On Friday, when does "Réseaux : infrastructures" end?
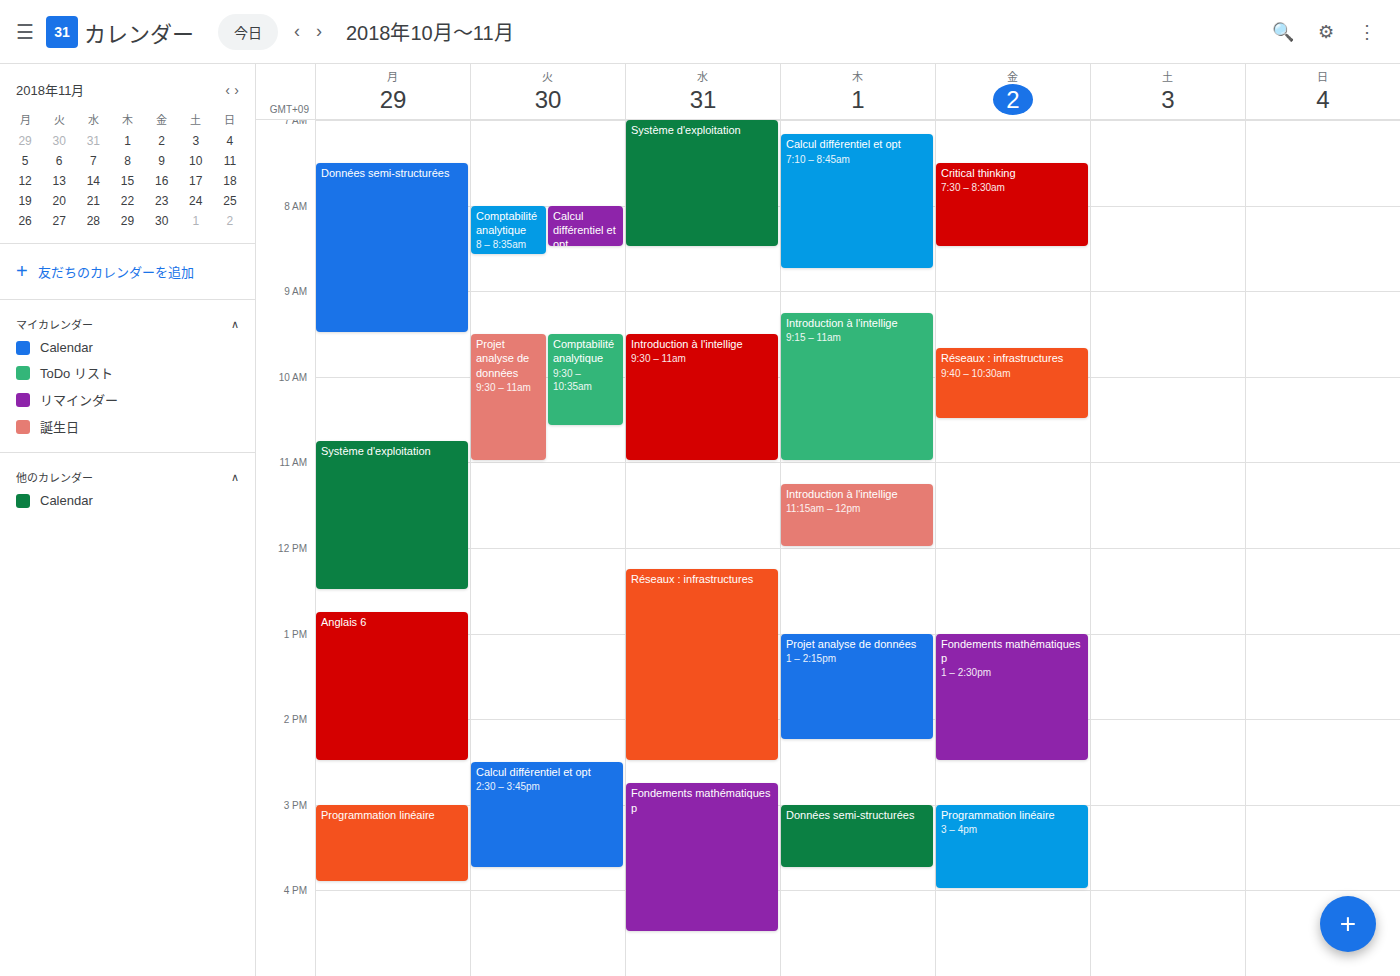
10:30 AM